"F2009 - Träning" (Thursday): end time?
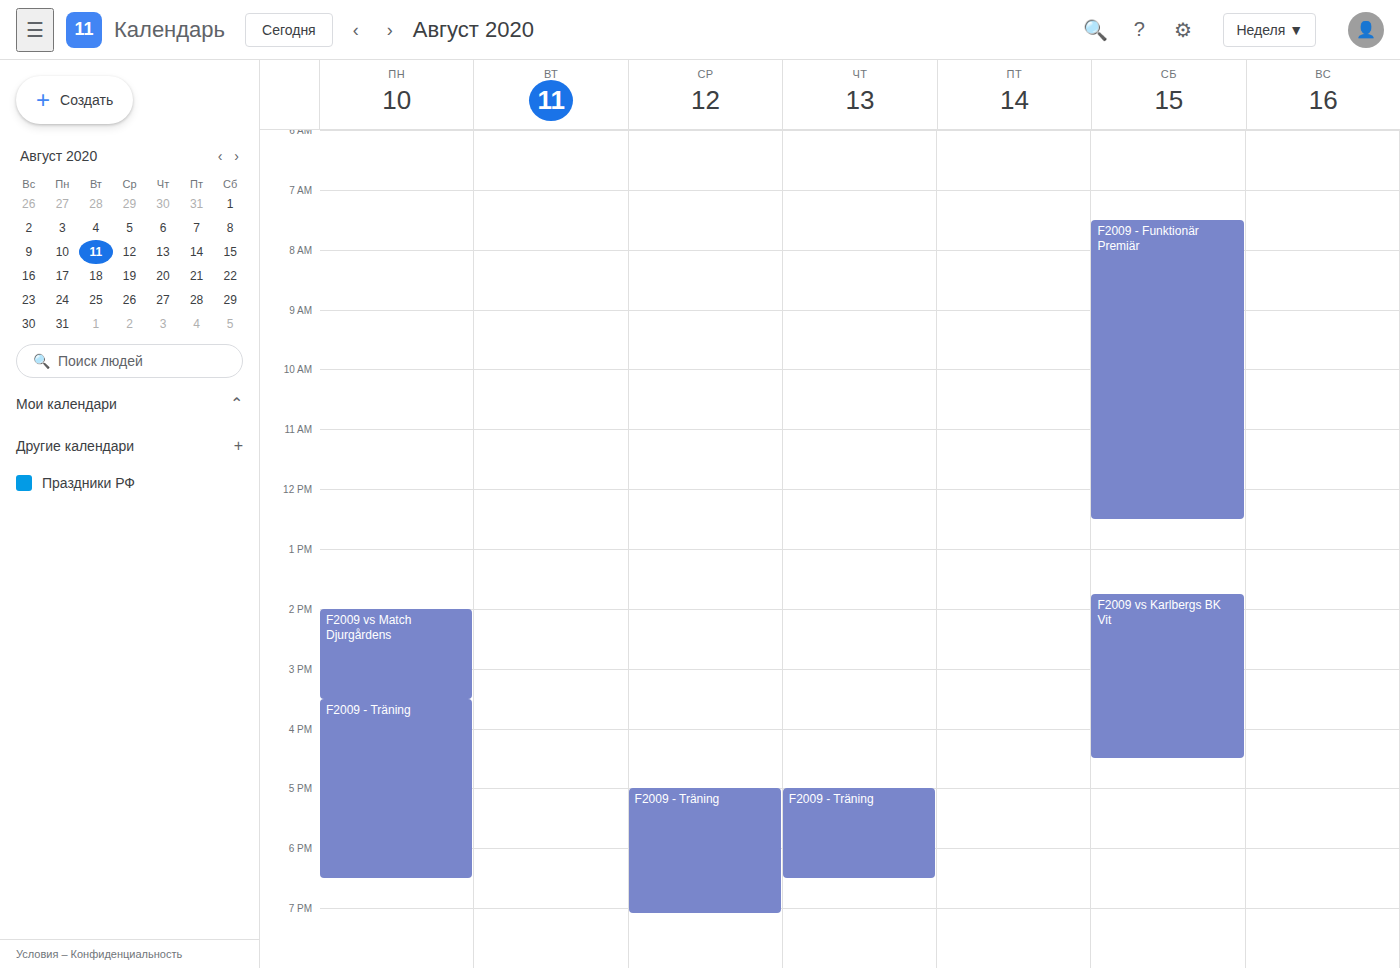
6:30 PM